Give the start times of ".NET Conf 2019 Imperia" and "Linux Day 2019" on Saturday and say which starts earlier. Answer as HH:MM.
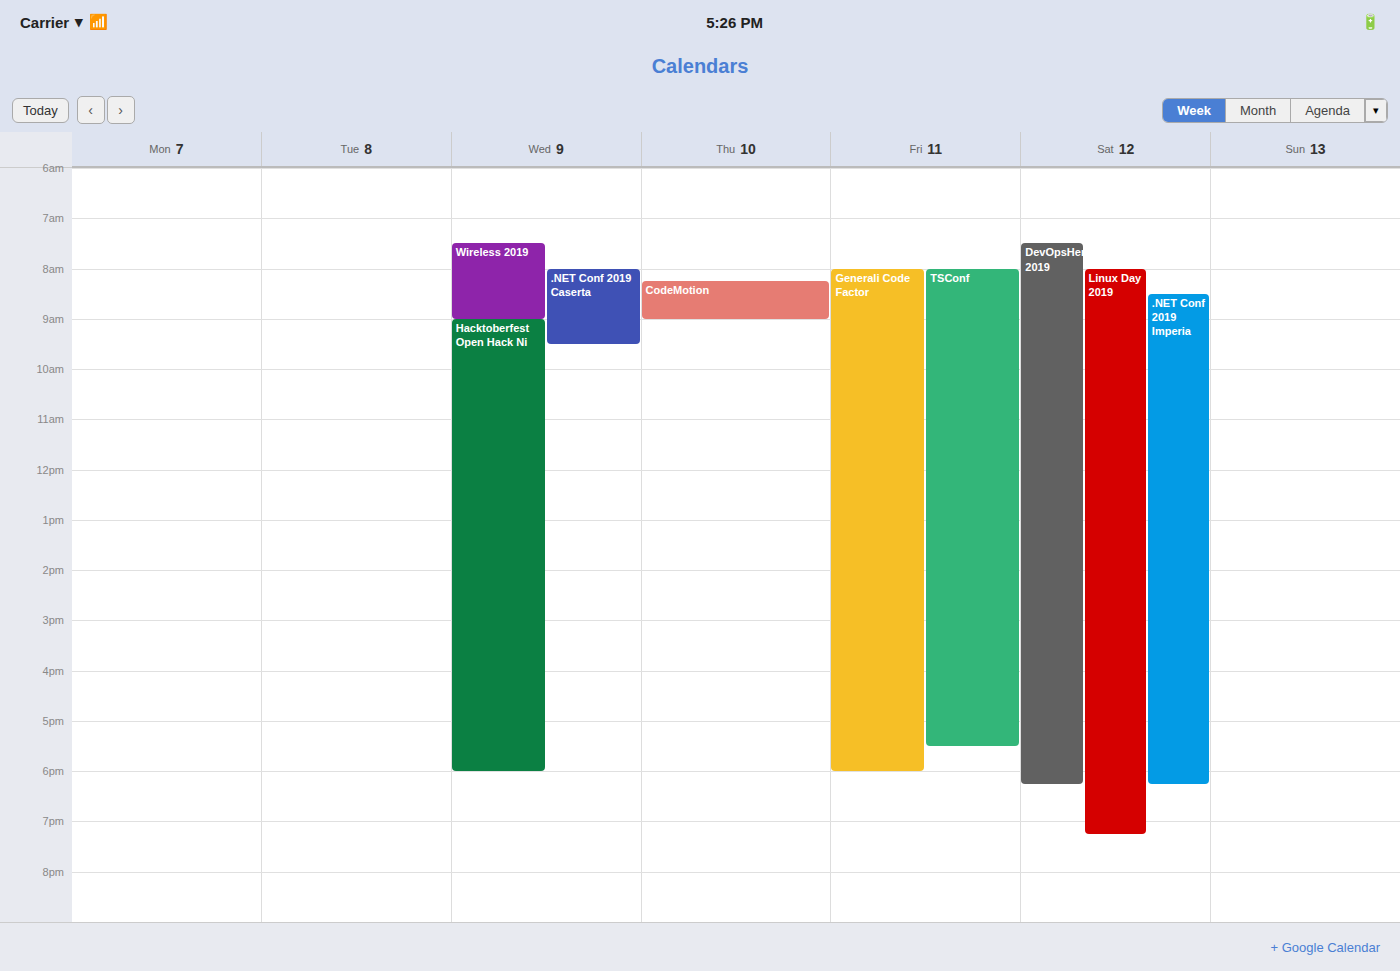
"Linux Day 2019" 08:00; ".NET Conf 2019 Imperia" 08:30.